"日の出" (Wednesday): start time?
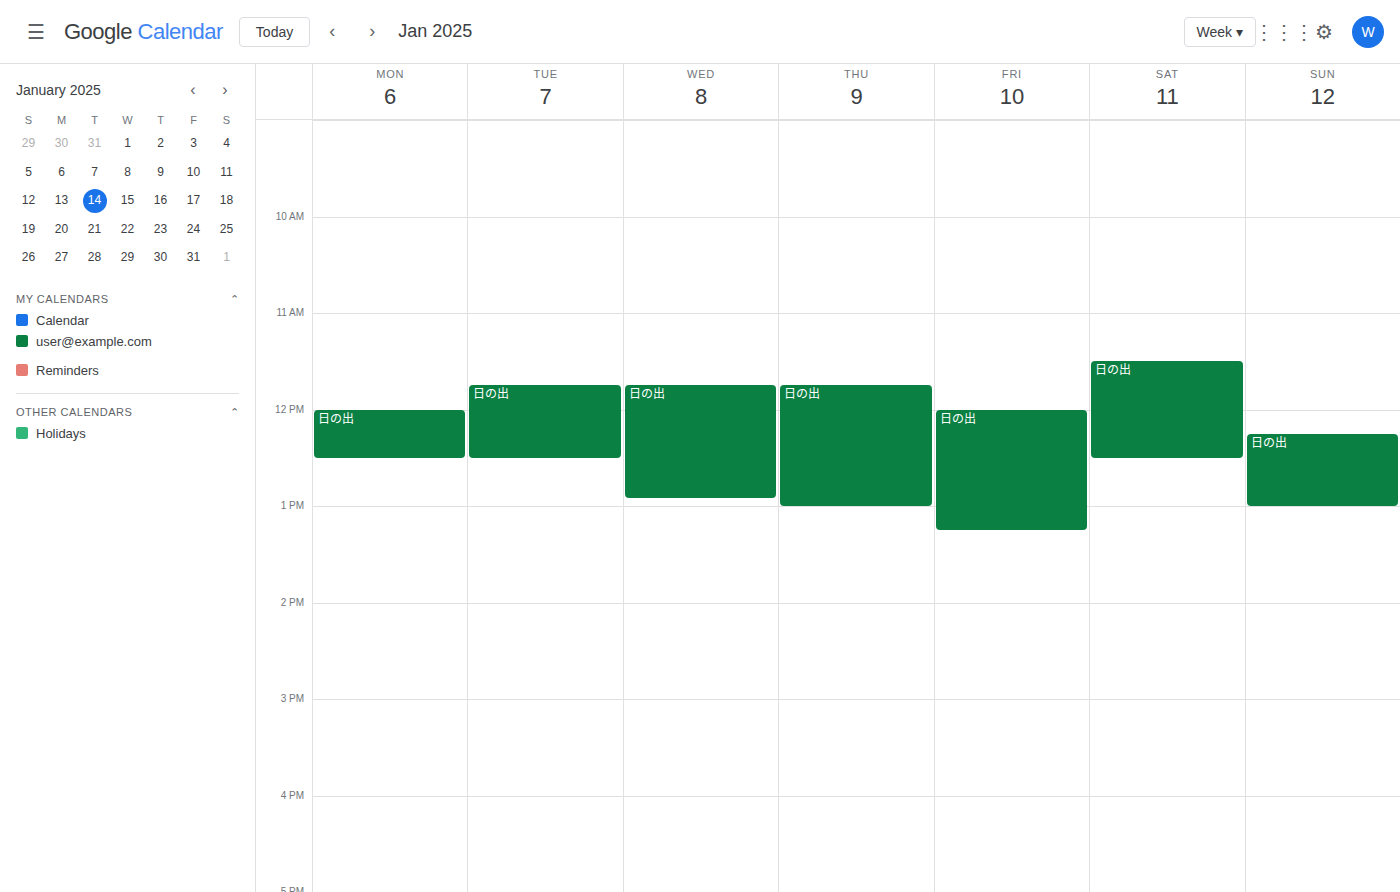
11:45 AM